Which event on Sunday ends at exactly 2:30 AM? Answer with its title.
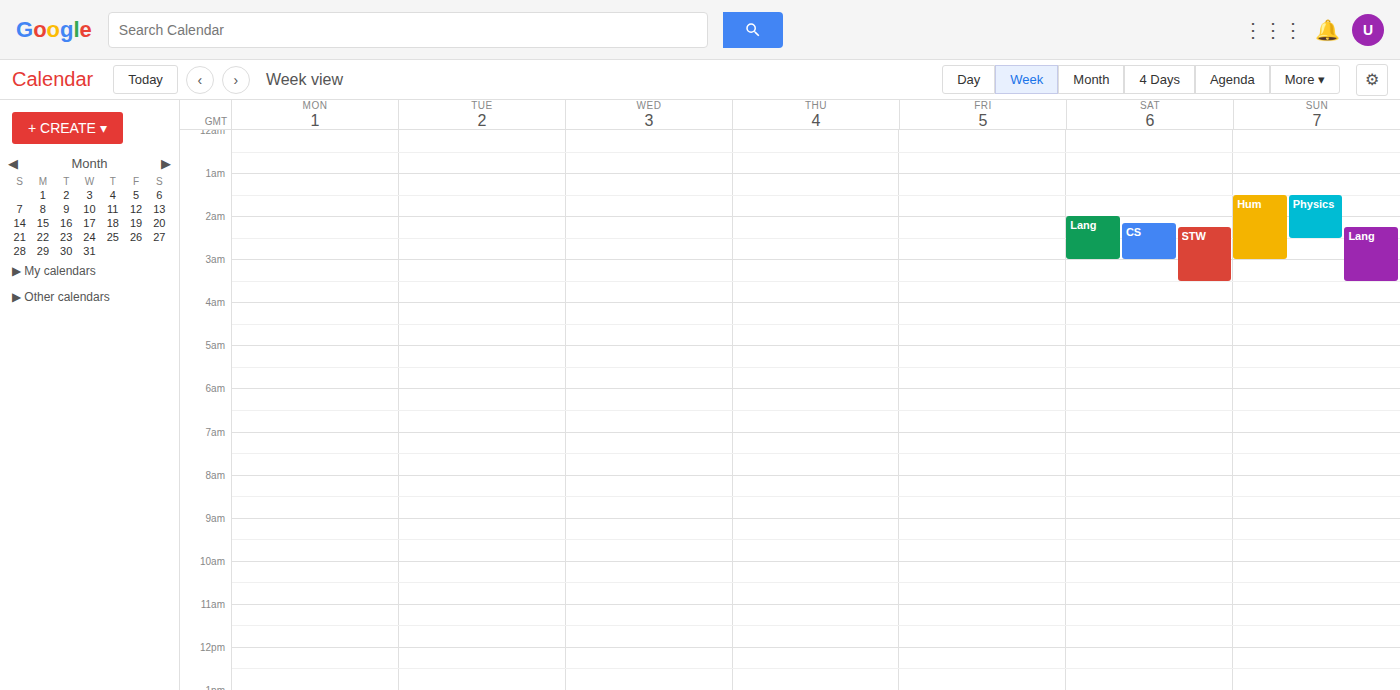
"Physics"